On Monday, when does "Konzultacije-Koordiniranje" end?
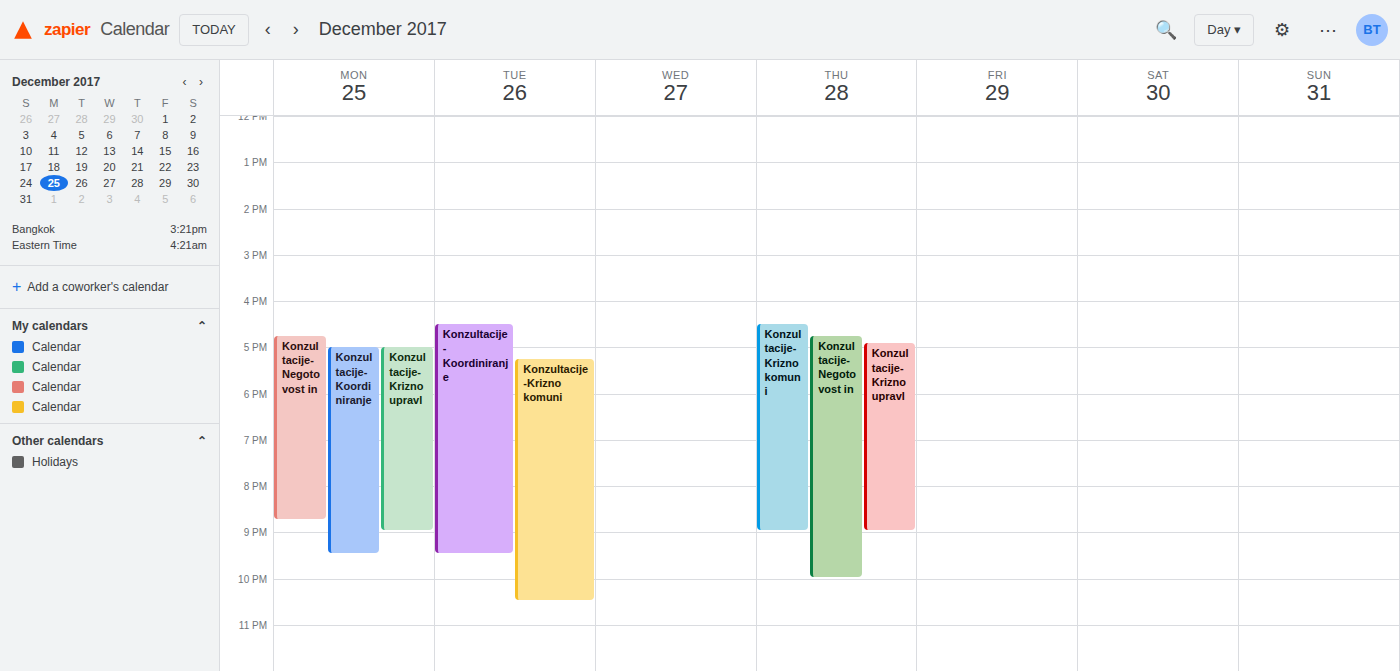
21:30